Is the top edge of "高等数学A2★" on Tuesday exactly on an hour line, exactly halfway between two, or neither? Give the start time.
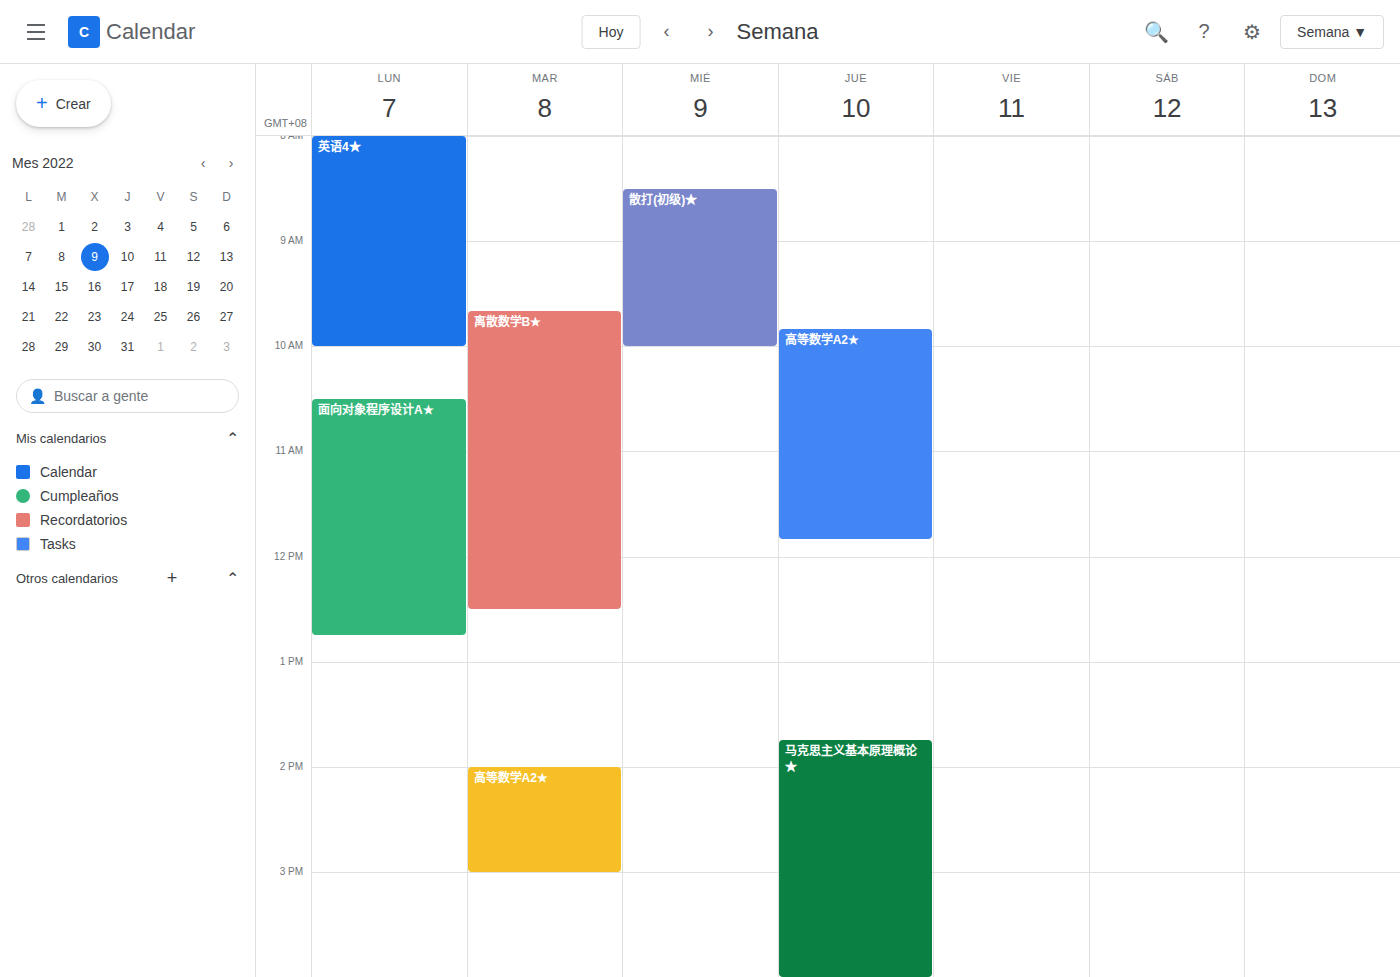
2:00 PM -- exactly on the 2 PM line.